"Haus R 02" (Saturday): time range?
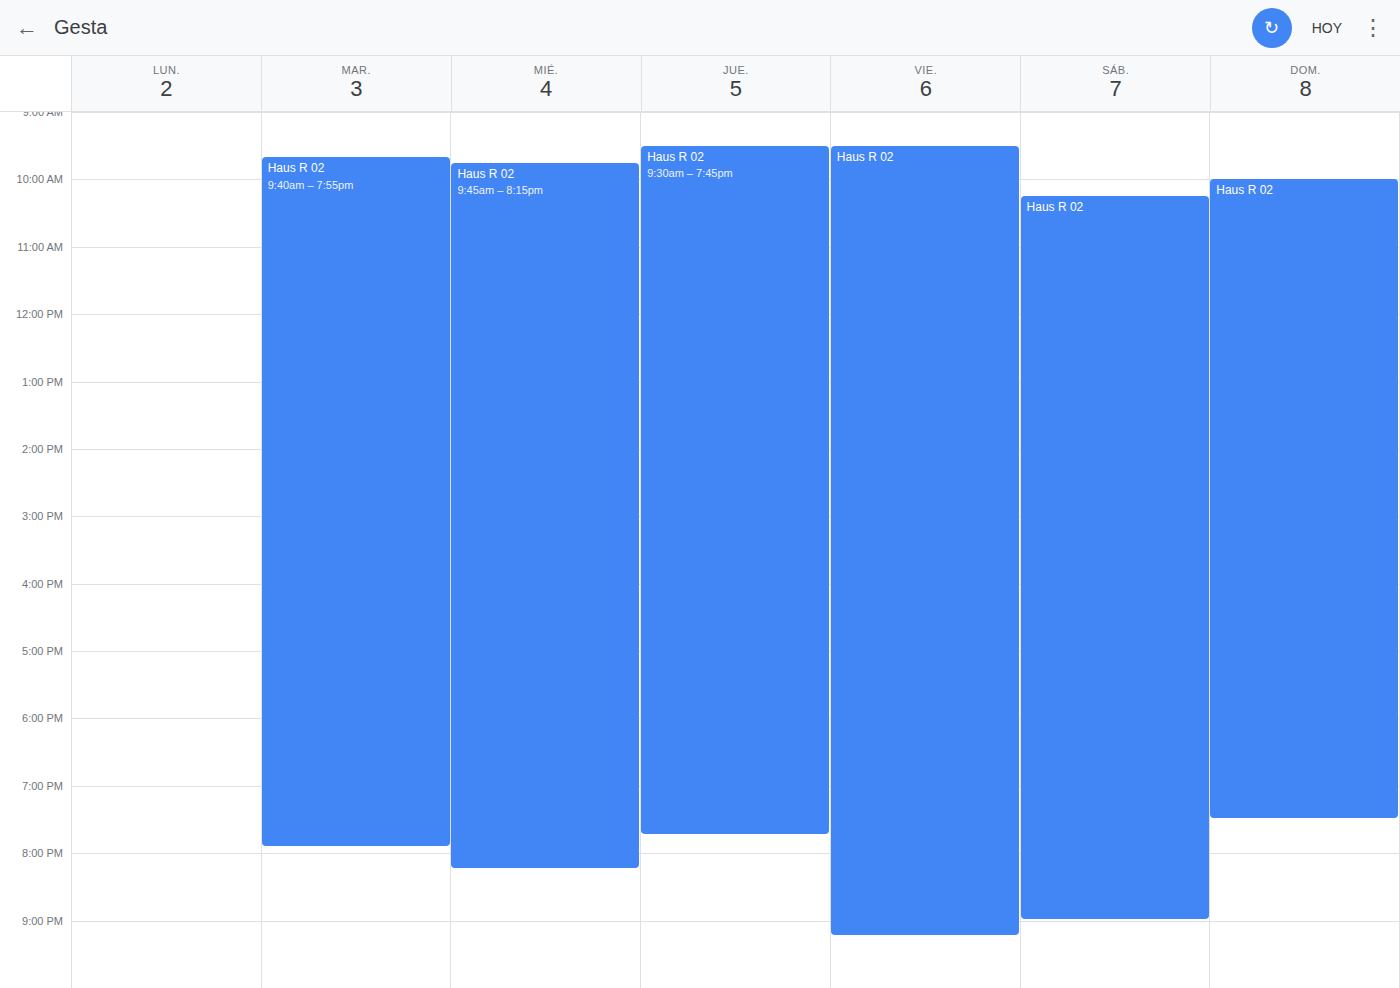
10:15 AM to 9:00 PM